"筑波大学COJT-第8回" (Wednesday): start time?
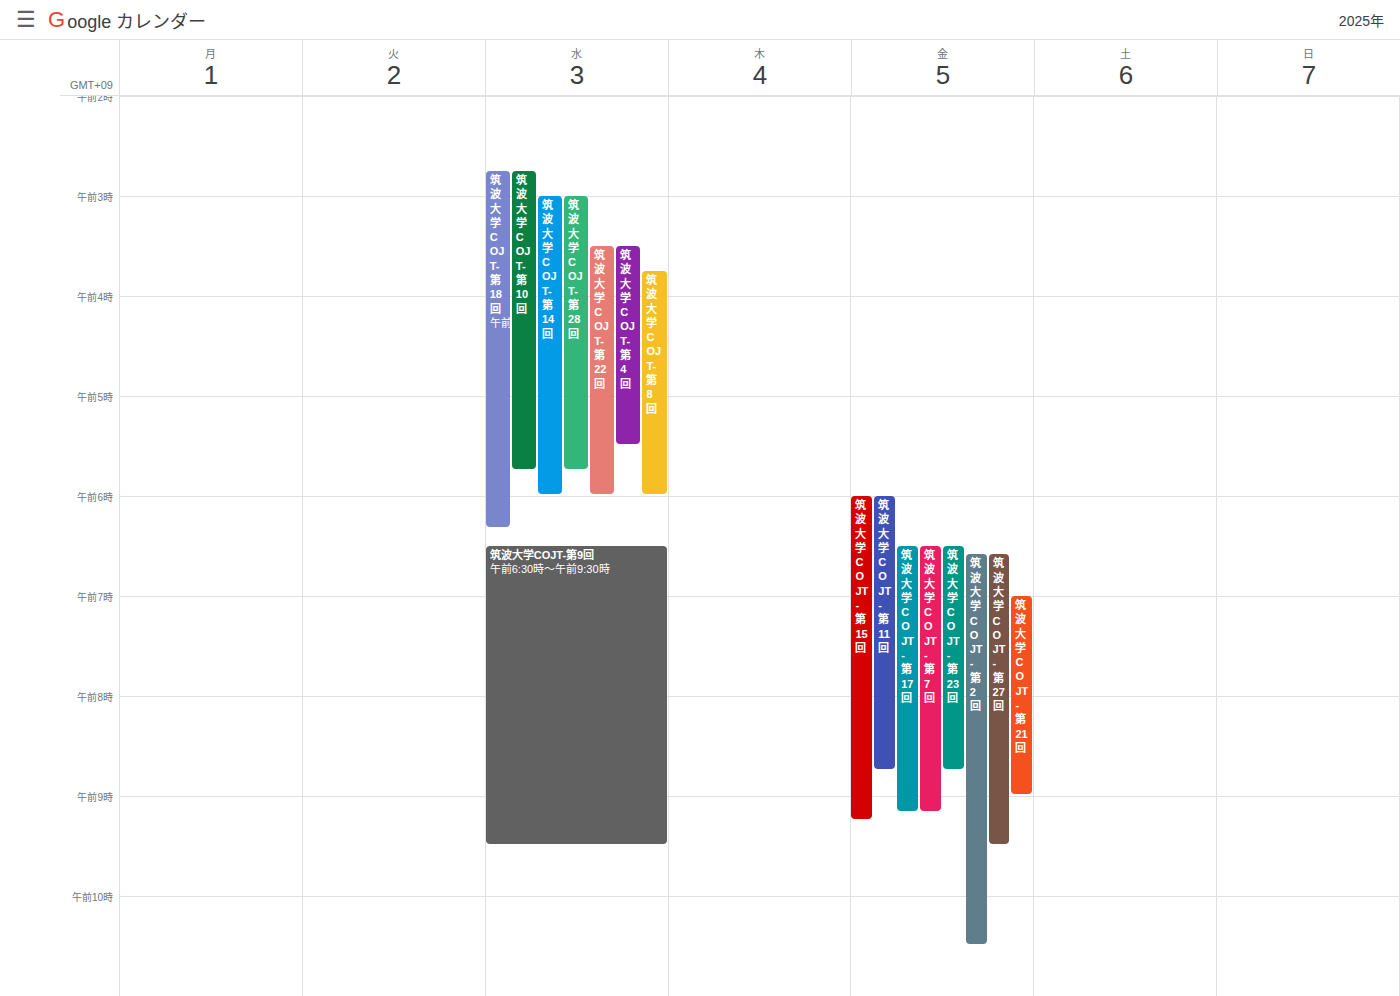
3:45 AM